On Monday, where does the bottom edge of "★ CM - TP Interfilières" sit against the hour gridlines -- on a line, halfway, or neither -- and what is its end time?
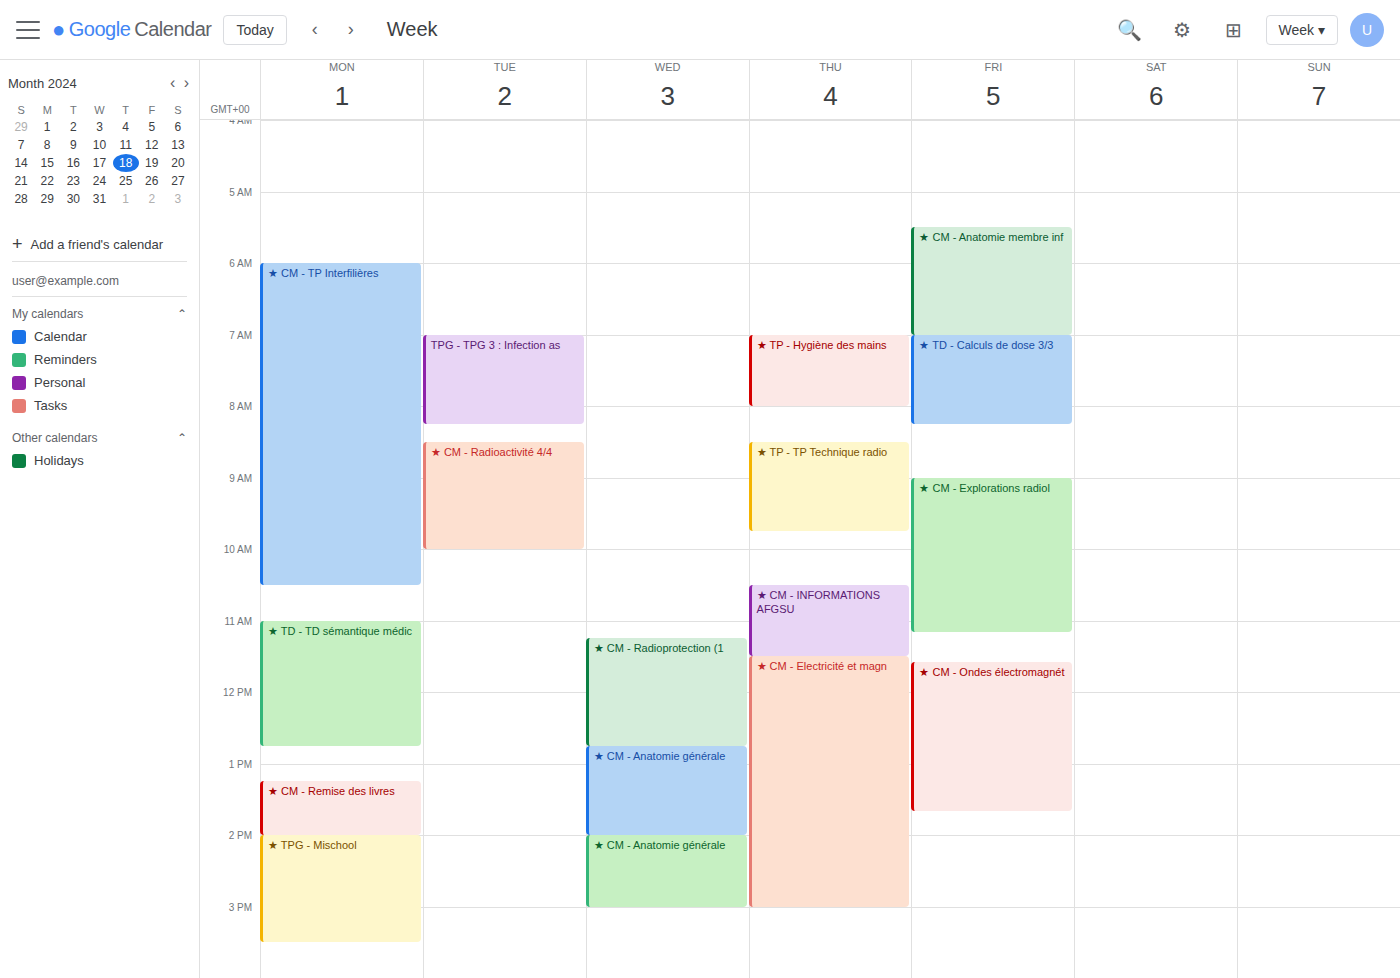
10:30 AM -- halfway between the 10 AM and 11 AM lines.